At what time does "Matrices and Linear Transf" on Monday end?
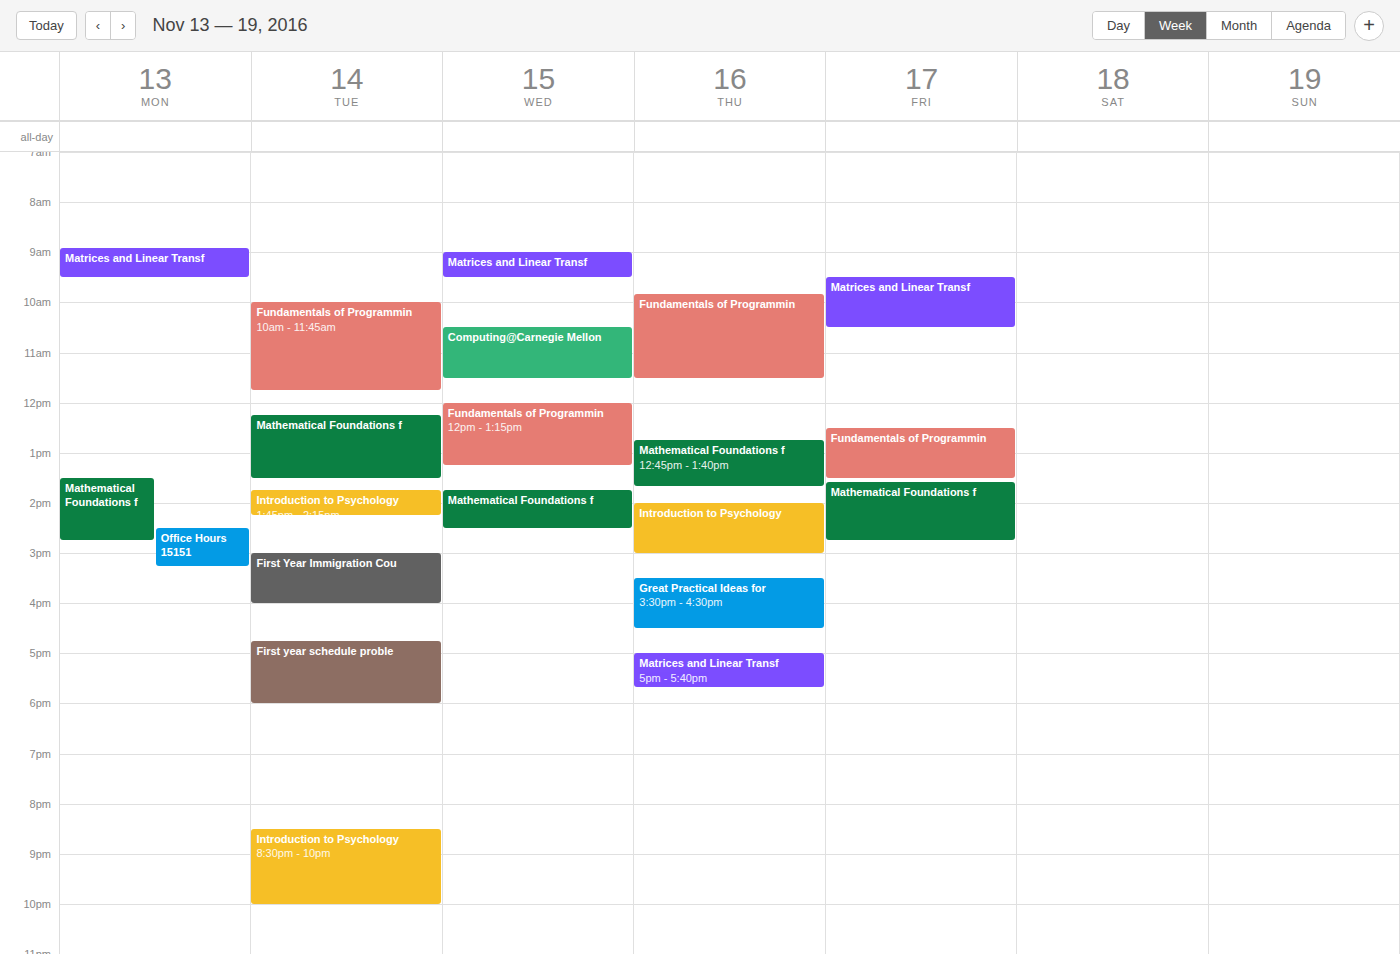
9:30 AM